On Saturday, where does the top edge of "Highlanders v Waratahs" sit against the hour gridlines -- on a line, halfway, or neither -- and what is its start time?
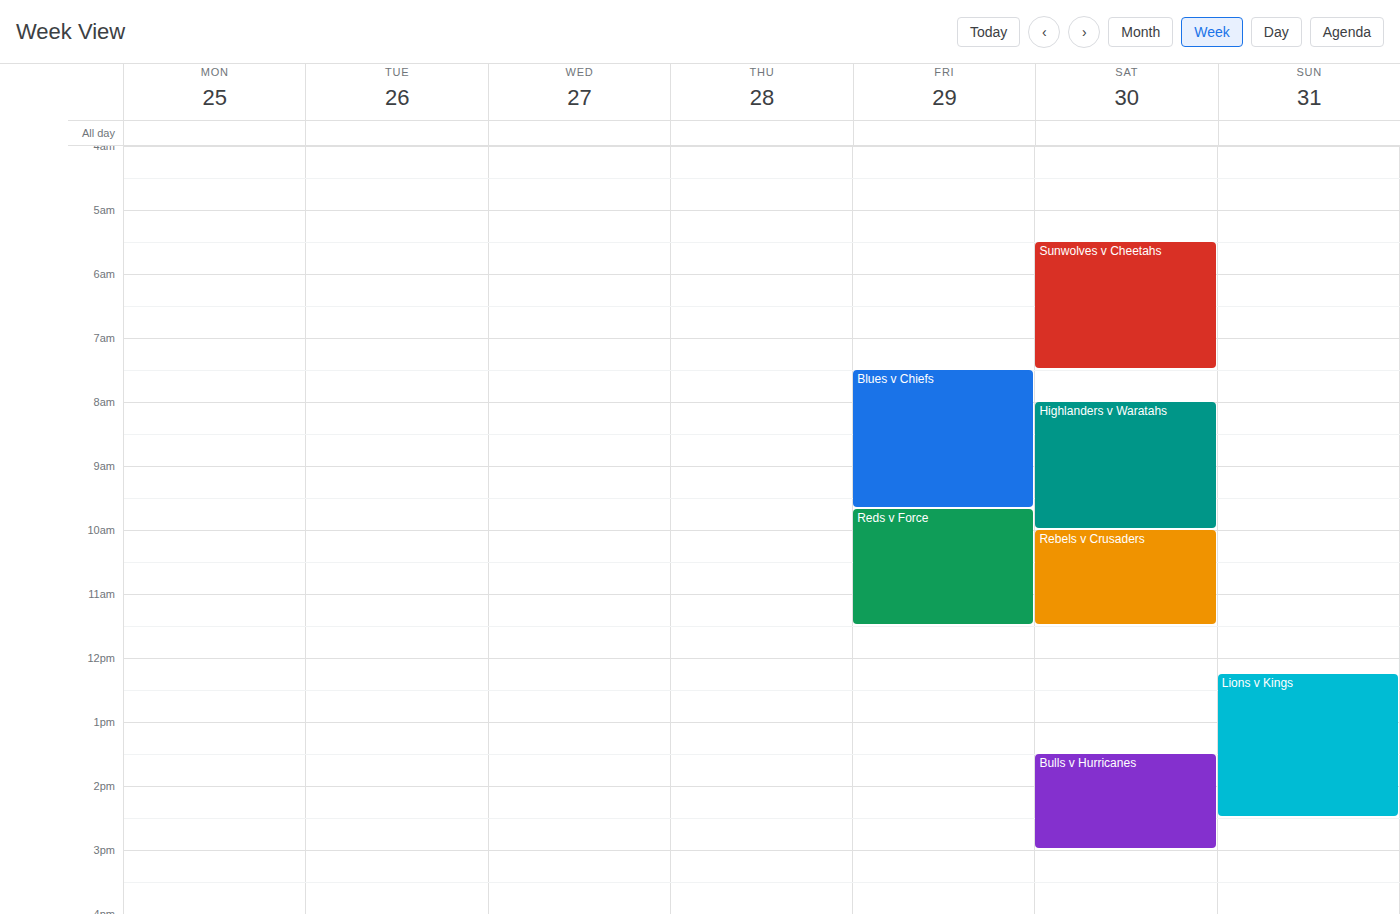
8:00 AM -- exactly on the 8 AM line.